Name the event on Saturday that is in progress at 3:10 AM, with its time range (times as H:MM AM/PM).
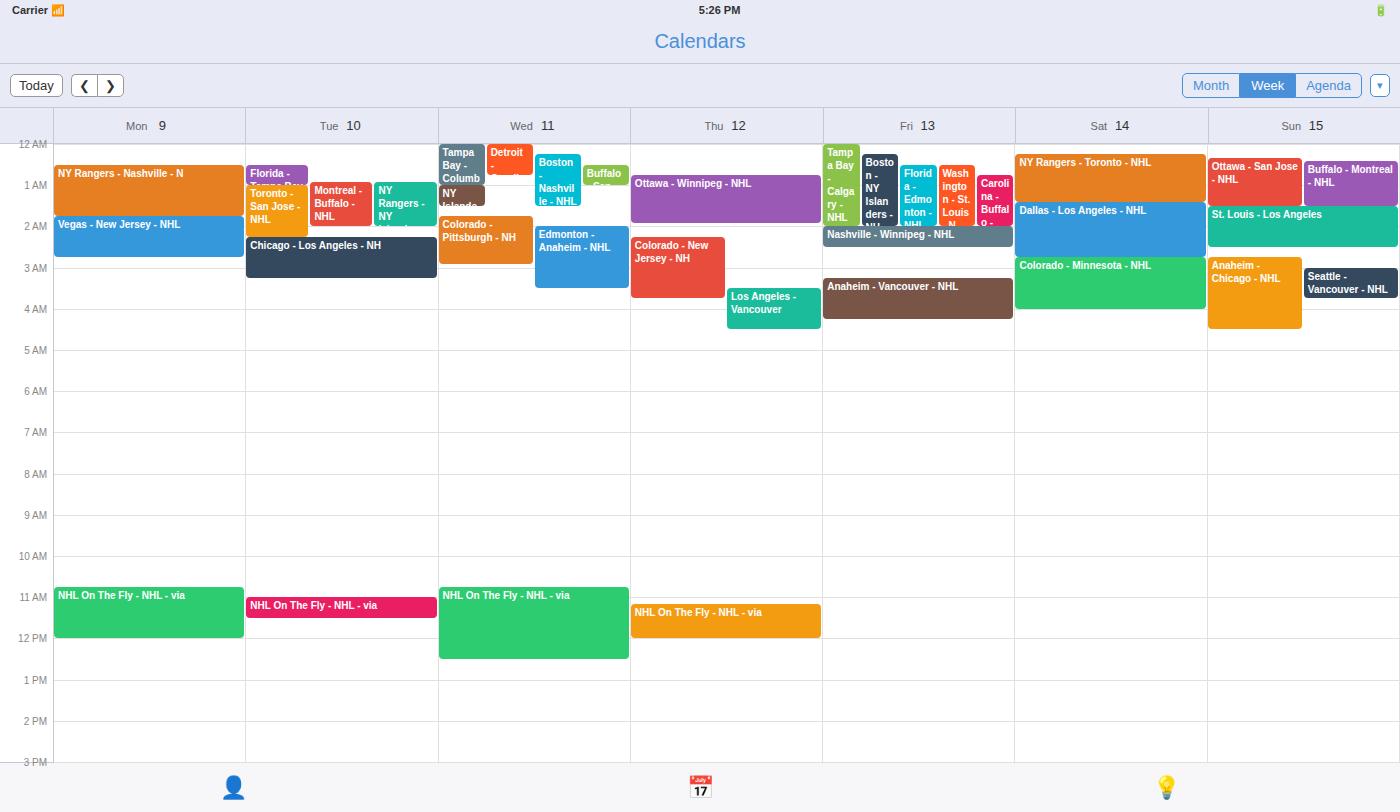
"Colorado - Minnesota - NHL", 2:45 AM to 4:00 AM